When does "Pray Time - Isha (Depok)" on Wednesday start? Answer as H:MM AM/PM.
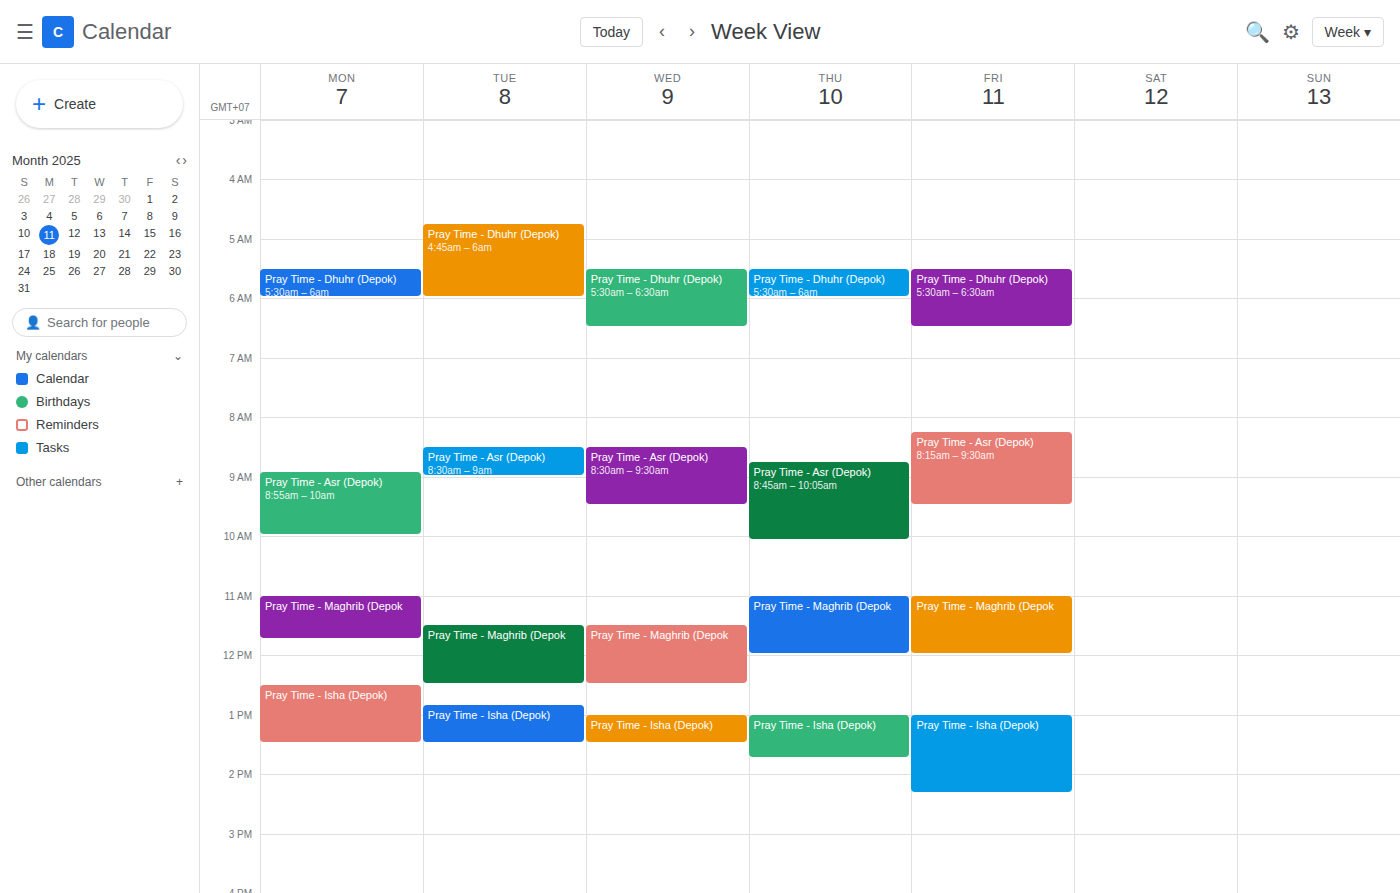
1:00 PM